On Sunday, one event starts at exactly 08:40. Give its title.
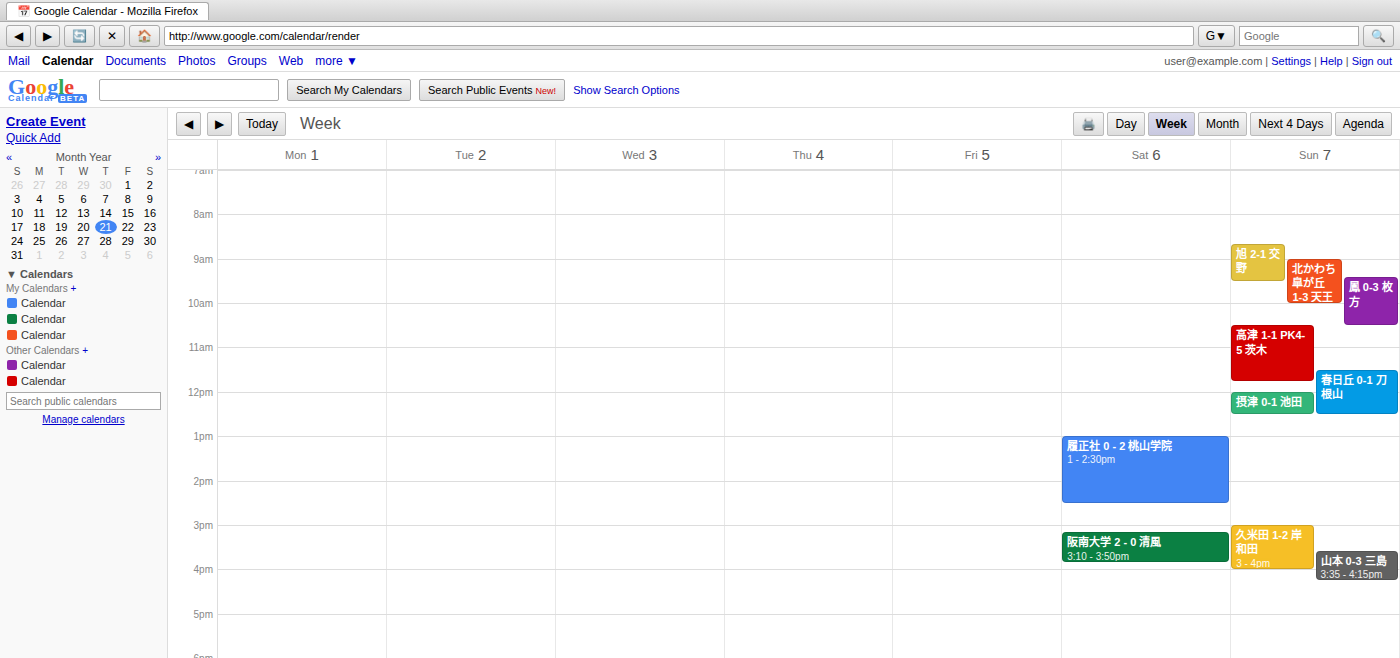
"旭 2-1 交野"